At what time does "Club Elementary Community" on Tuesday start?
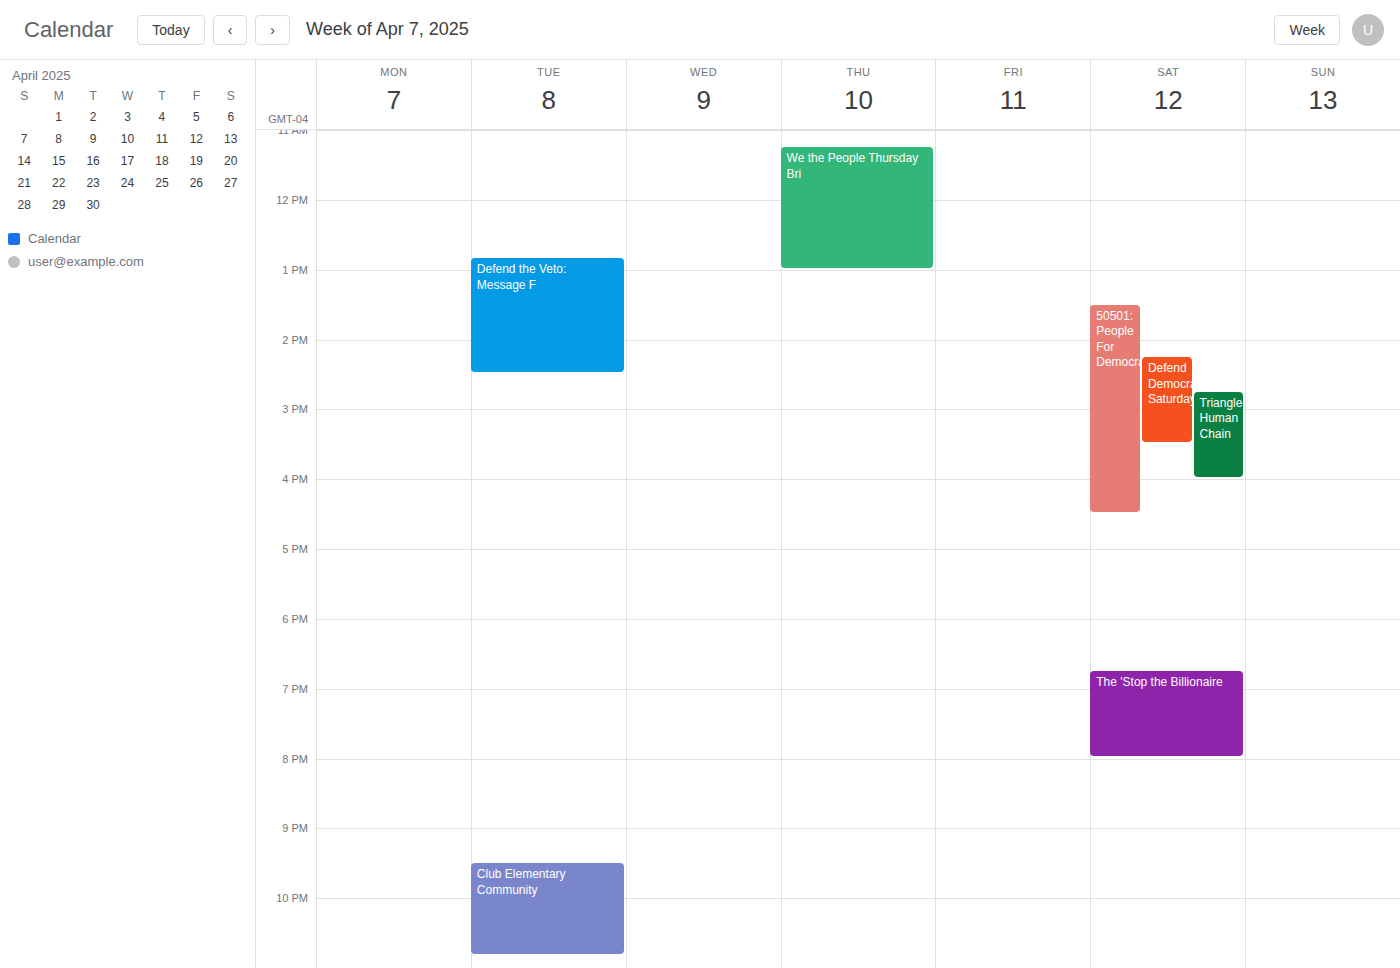
9:30 PM